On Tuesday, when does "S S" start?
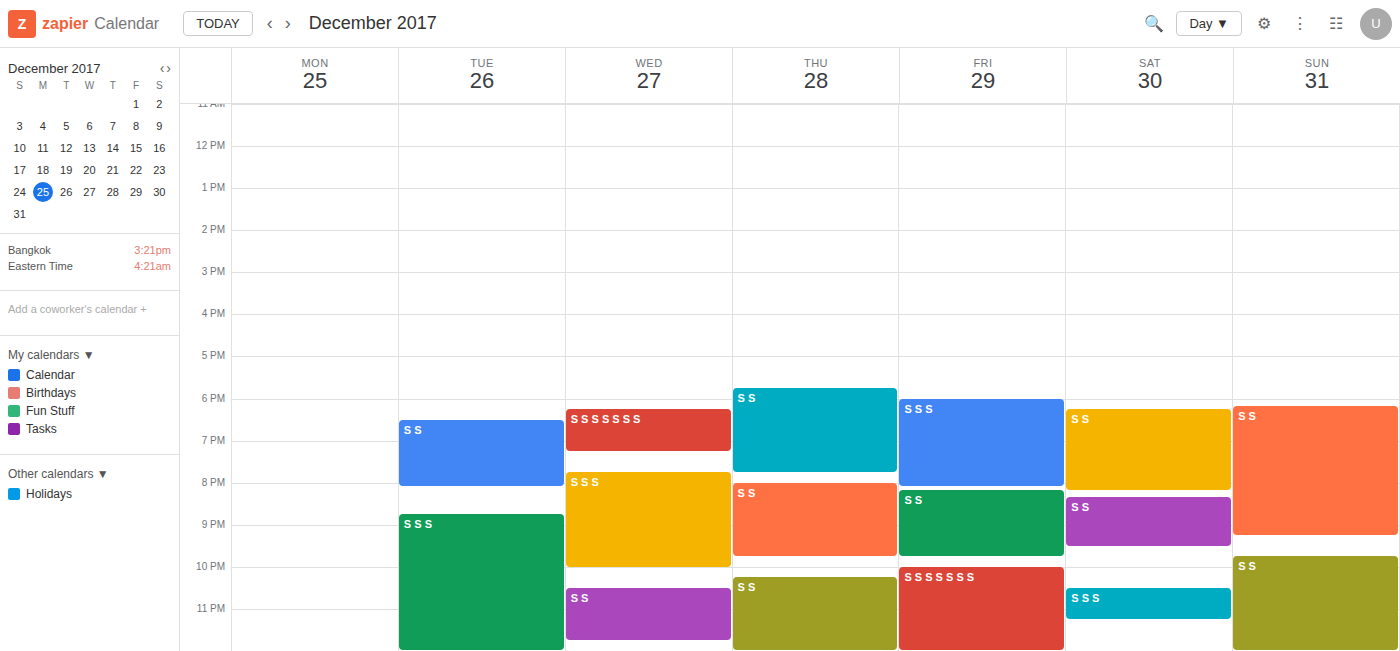
18:30